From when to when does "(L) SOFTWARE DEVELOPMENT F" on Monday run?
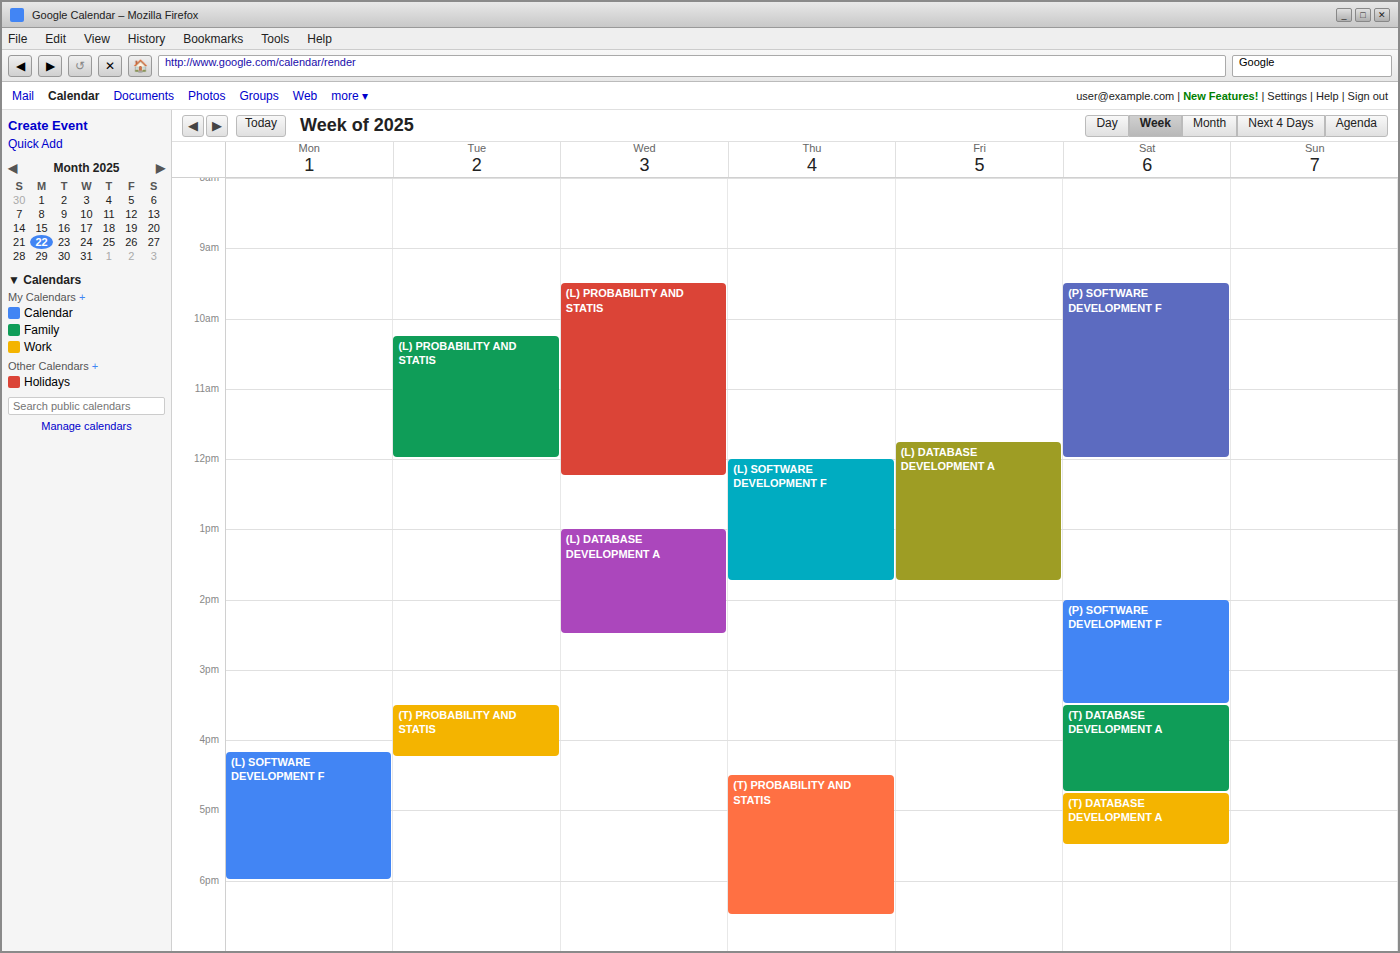
4:10 PM to 6:00 PM